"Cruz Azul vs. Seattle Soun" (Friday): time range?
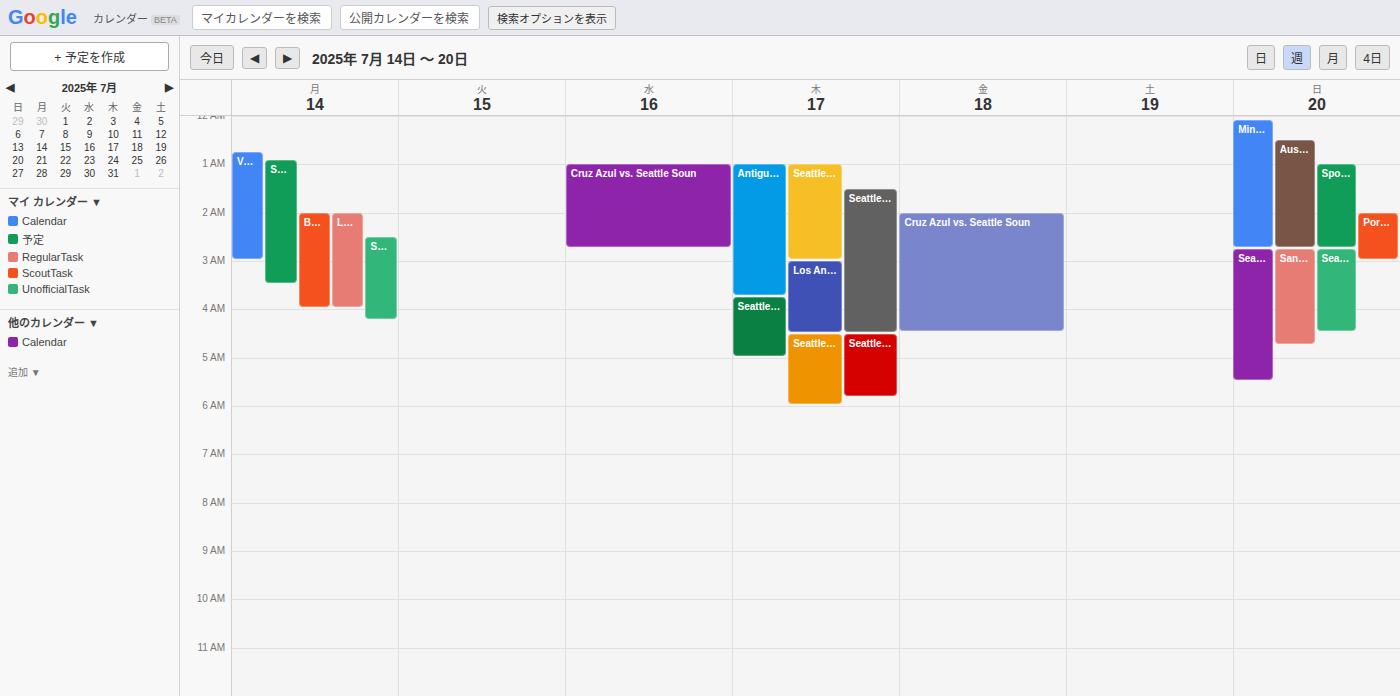
2:00 AM to 4:30 AM